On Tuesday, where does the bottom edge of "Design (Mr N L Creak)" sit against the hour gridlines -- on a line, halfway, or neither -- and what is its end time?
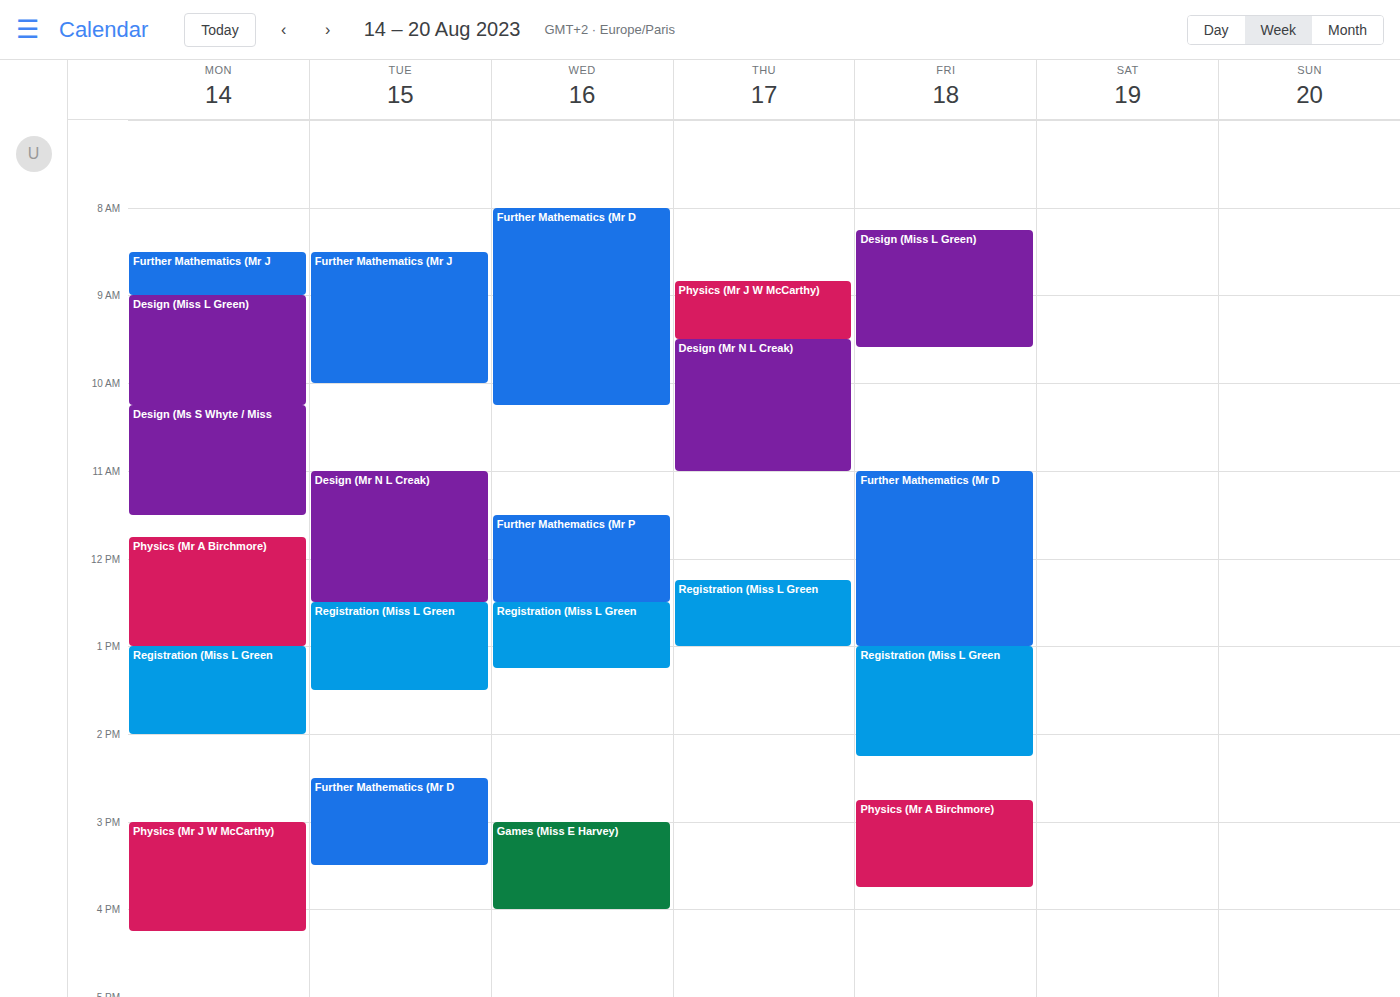
12:30 PM -- halfway between the 12 PM and 1 PM lines.